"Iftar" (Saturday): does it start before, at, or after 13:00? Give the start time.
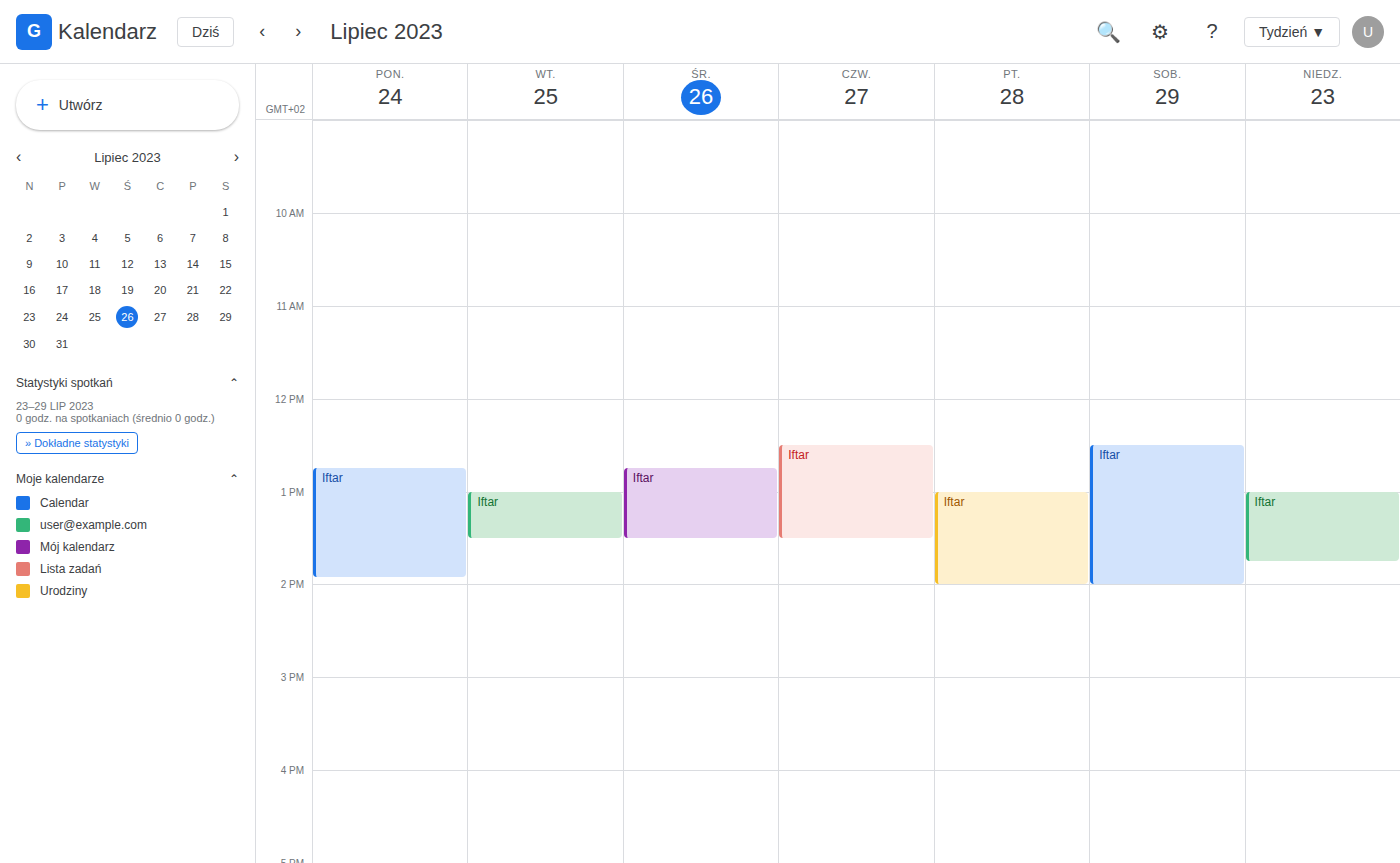
12:30 -- before 13:00, 30 minutes above the 13:00 line.